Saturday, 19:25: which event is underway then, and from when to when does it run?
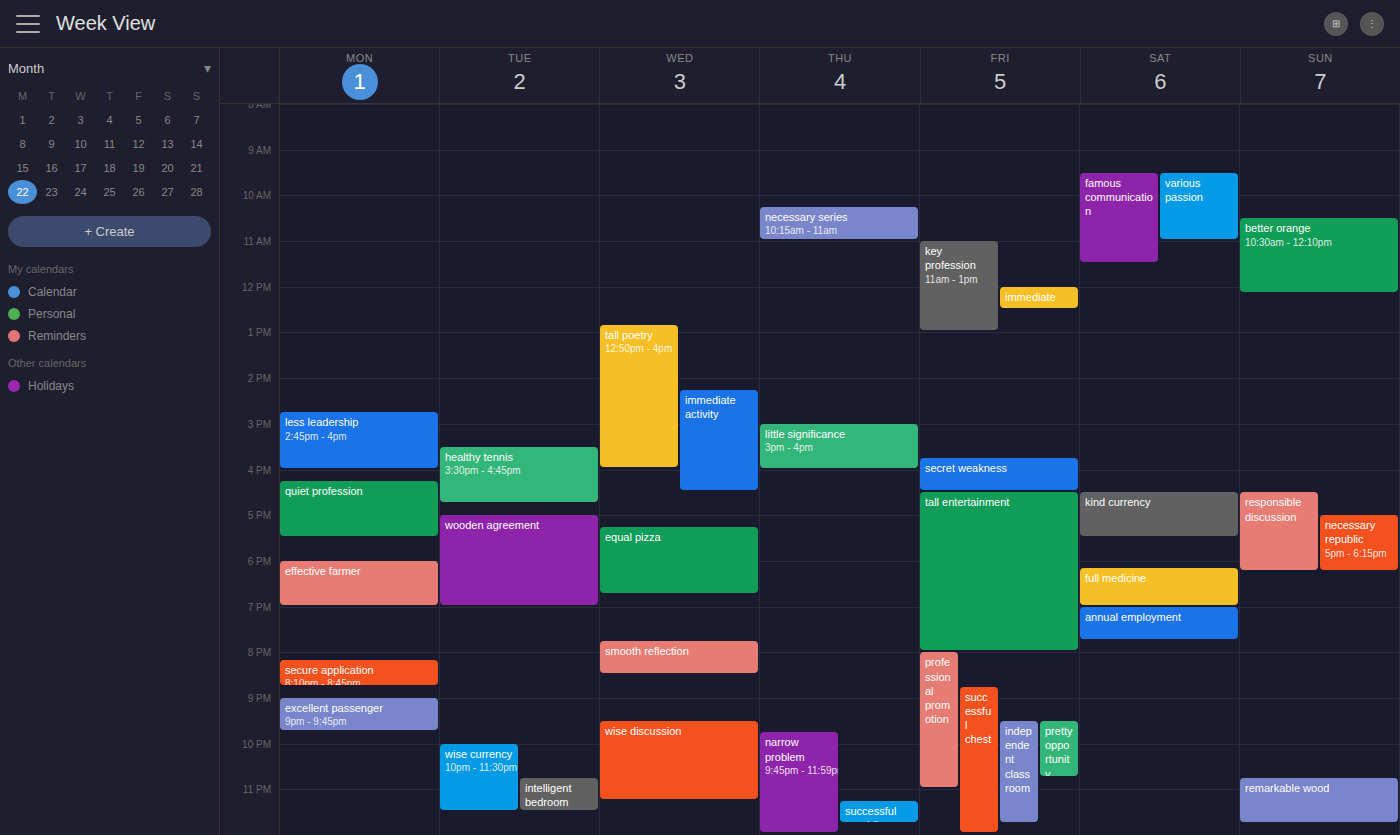
"annual employment", 19:00 to 19:45